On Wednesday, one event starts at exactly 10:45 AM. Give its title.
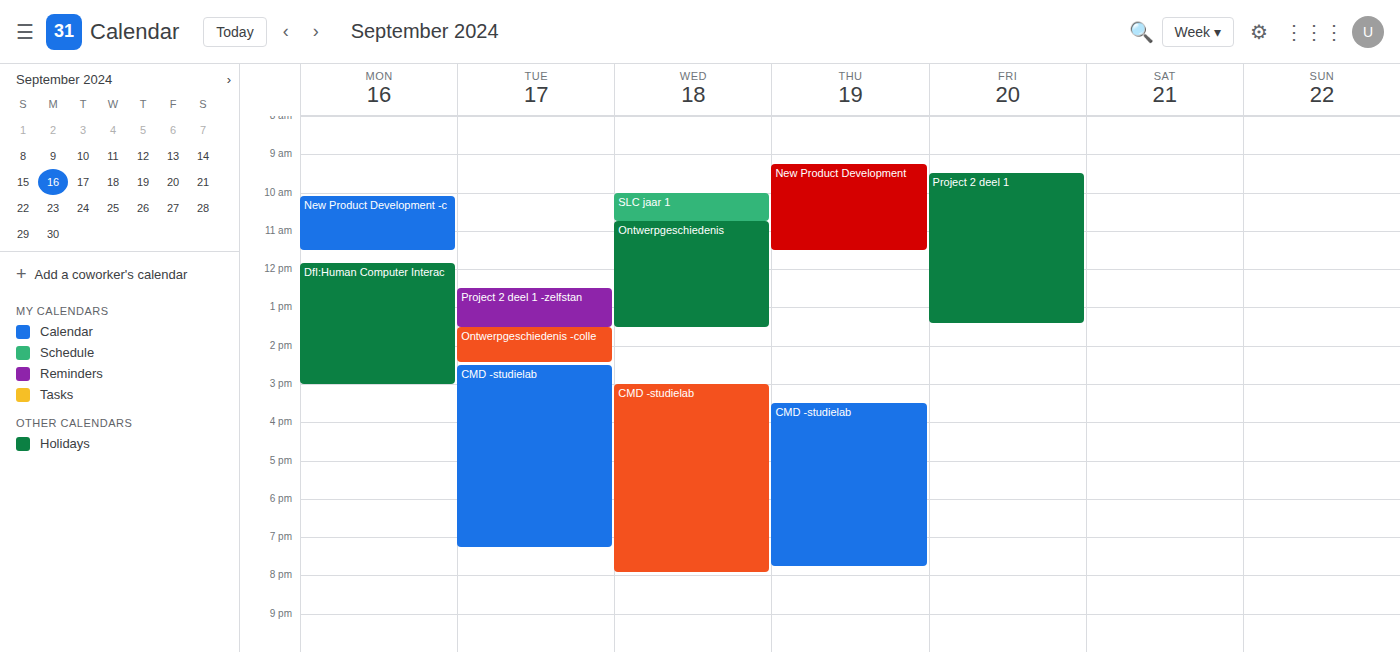
"Ontwerpgeschiedenis"